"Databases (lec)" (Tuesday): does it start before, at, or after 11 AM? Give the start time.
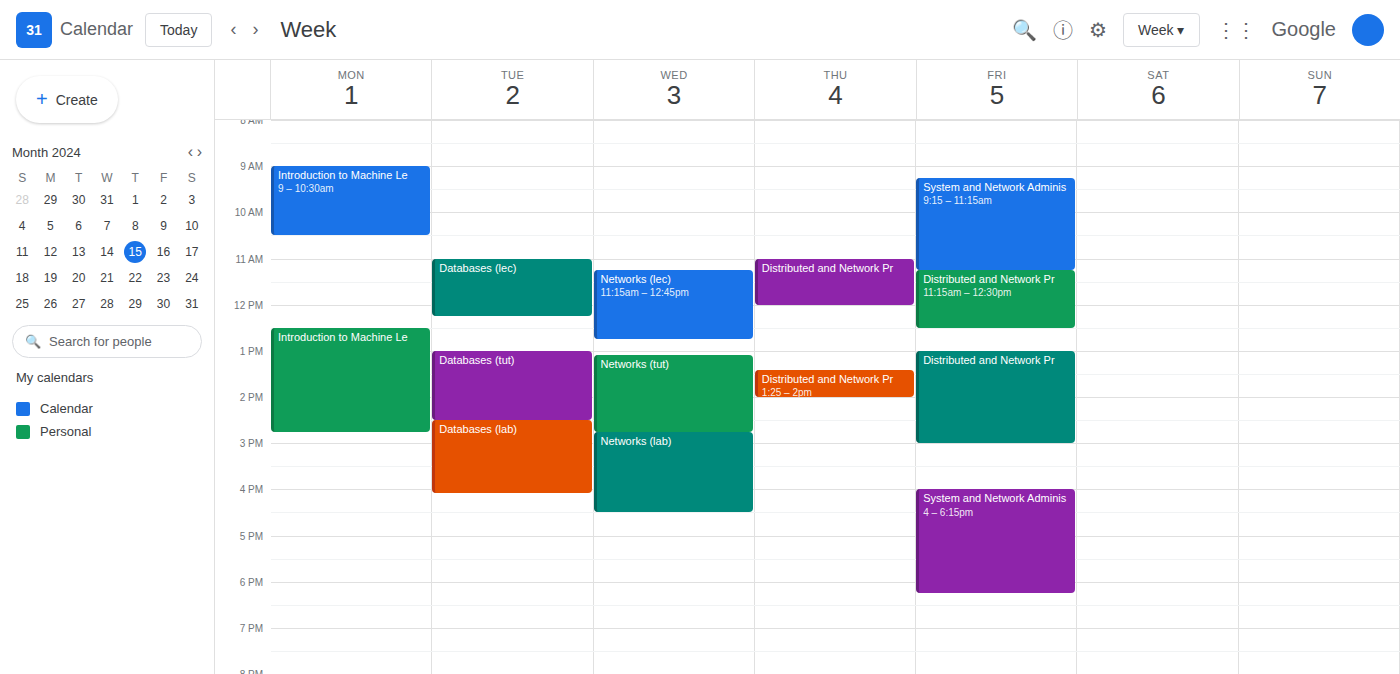
11:00 AM -- exactly at 11 AM, on the 11 AM line.